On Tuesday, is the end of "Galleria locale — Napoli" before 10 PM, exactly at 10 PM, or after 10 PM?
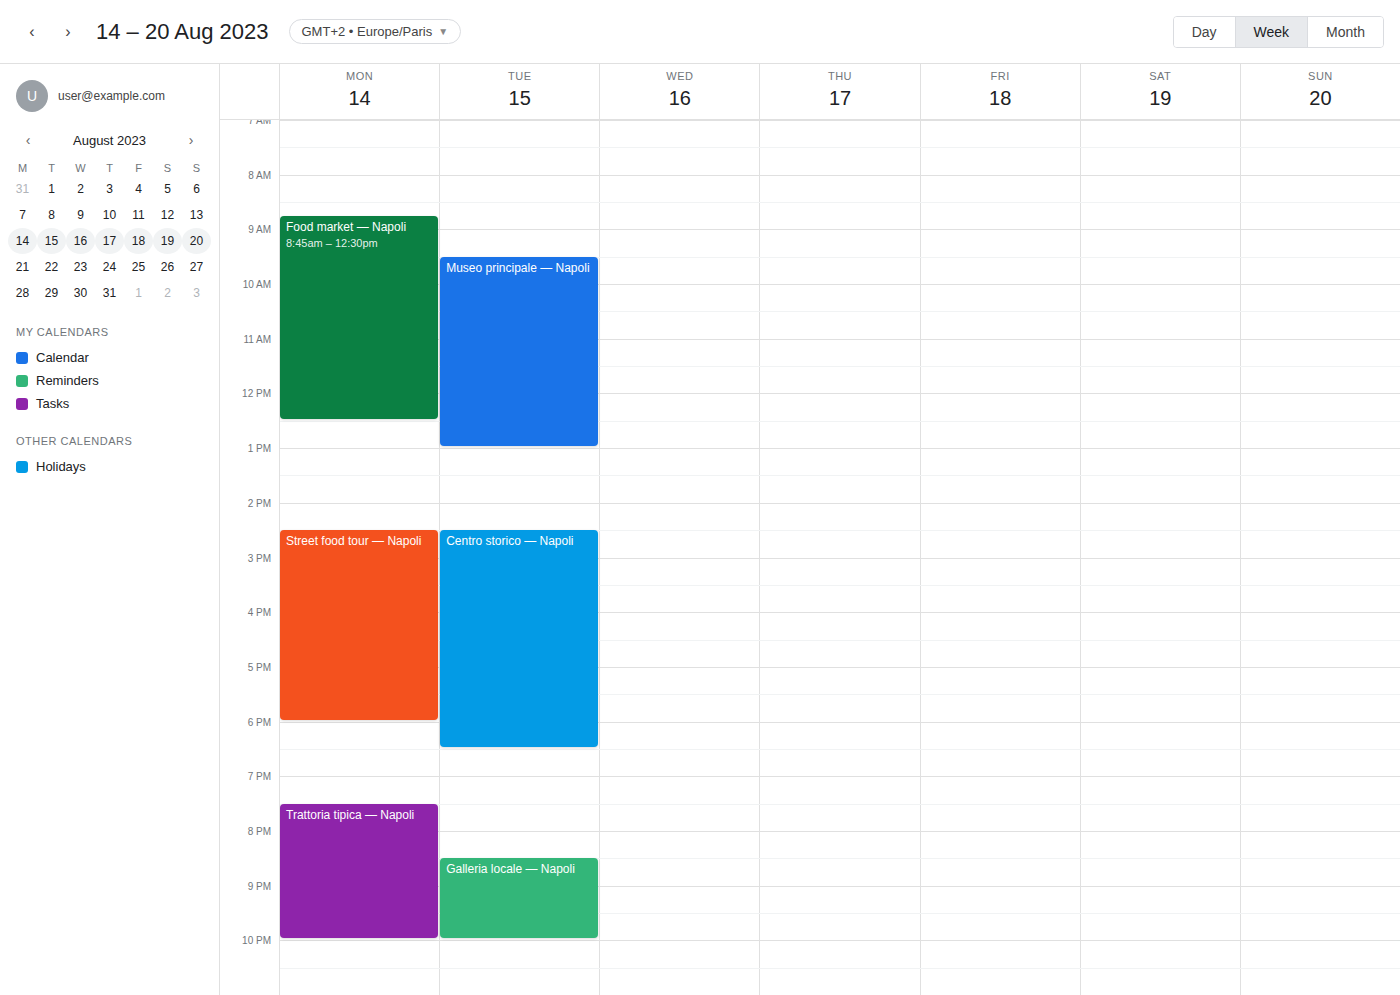
10:00 PM -- exactly at 10 PM, on the 10 PM line.